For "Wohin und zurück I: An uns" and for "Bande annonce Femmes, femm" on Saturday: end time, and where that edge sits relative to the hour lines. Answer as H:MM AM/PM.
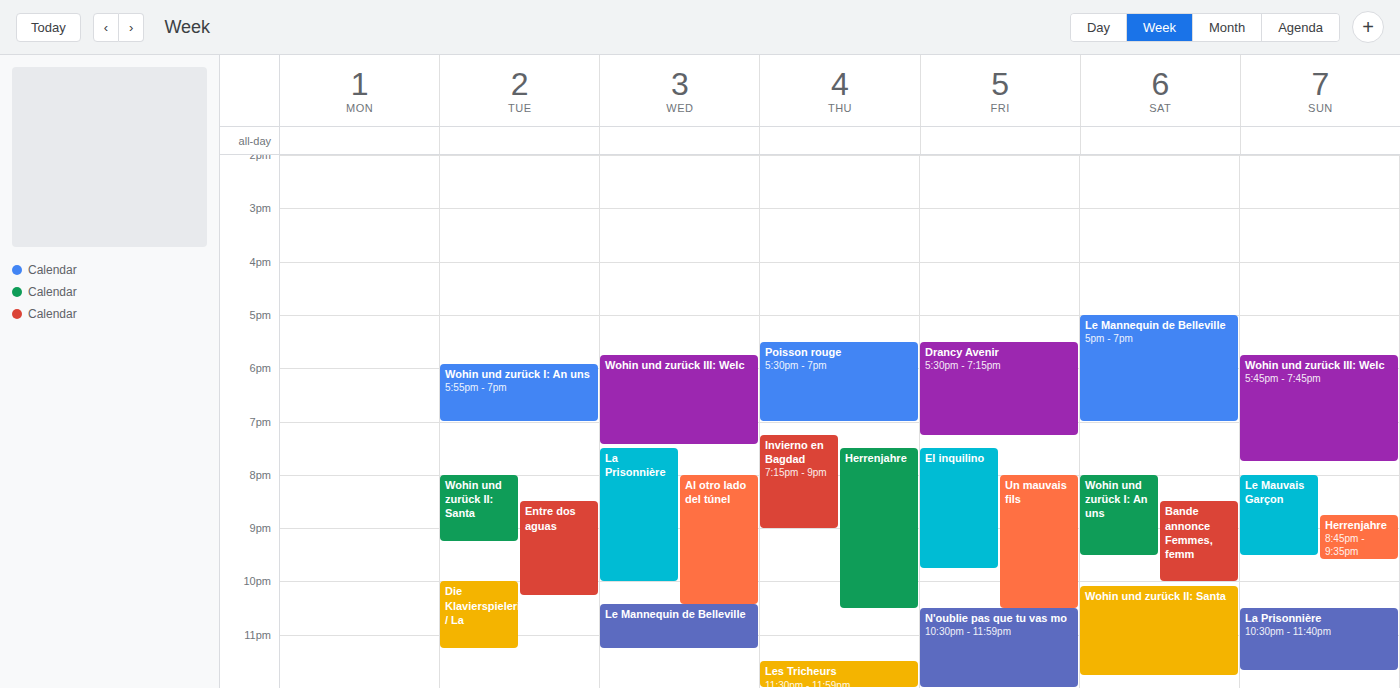
"Wohin und zurück I: An uns": 9:30 PM, halfway between the 9 PM and 10 PM lines. "Bande annonce Femmes, femm": 10:00 PM, exactly on the 10 PM line.